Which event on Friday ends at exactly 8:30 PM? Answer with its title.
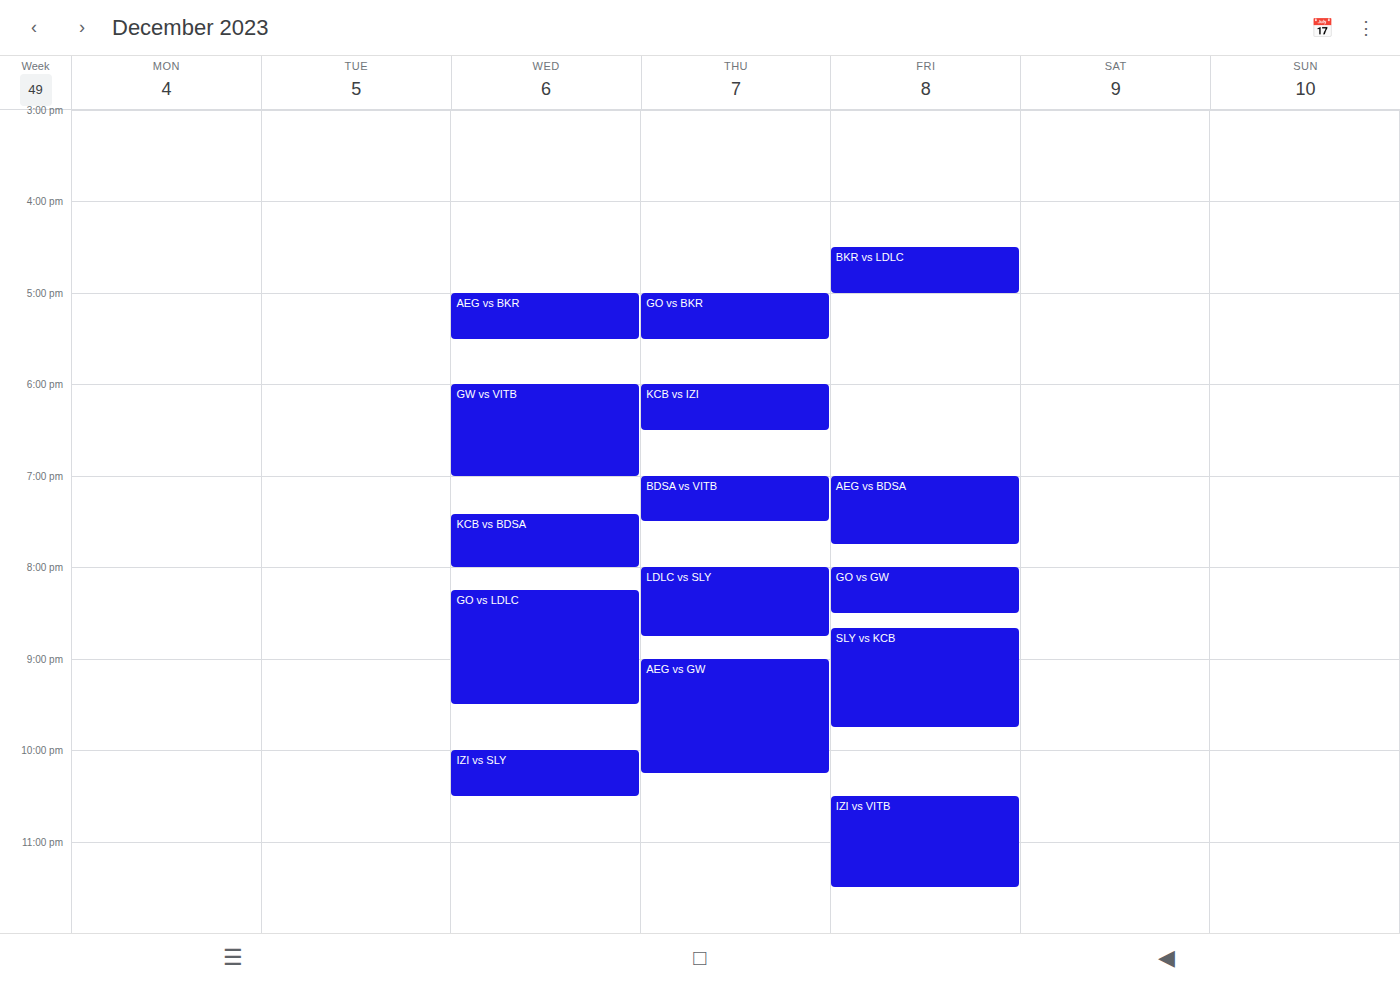
"GO vs GW"